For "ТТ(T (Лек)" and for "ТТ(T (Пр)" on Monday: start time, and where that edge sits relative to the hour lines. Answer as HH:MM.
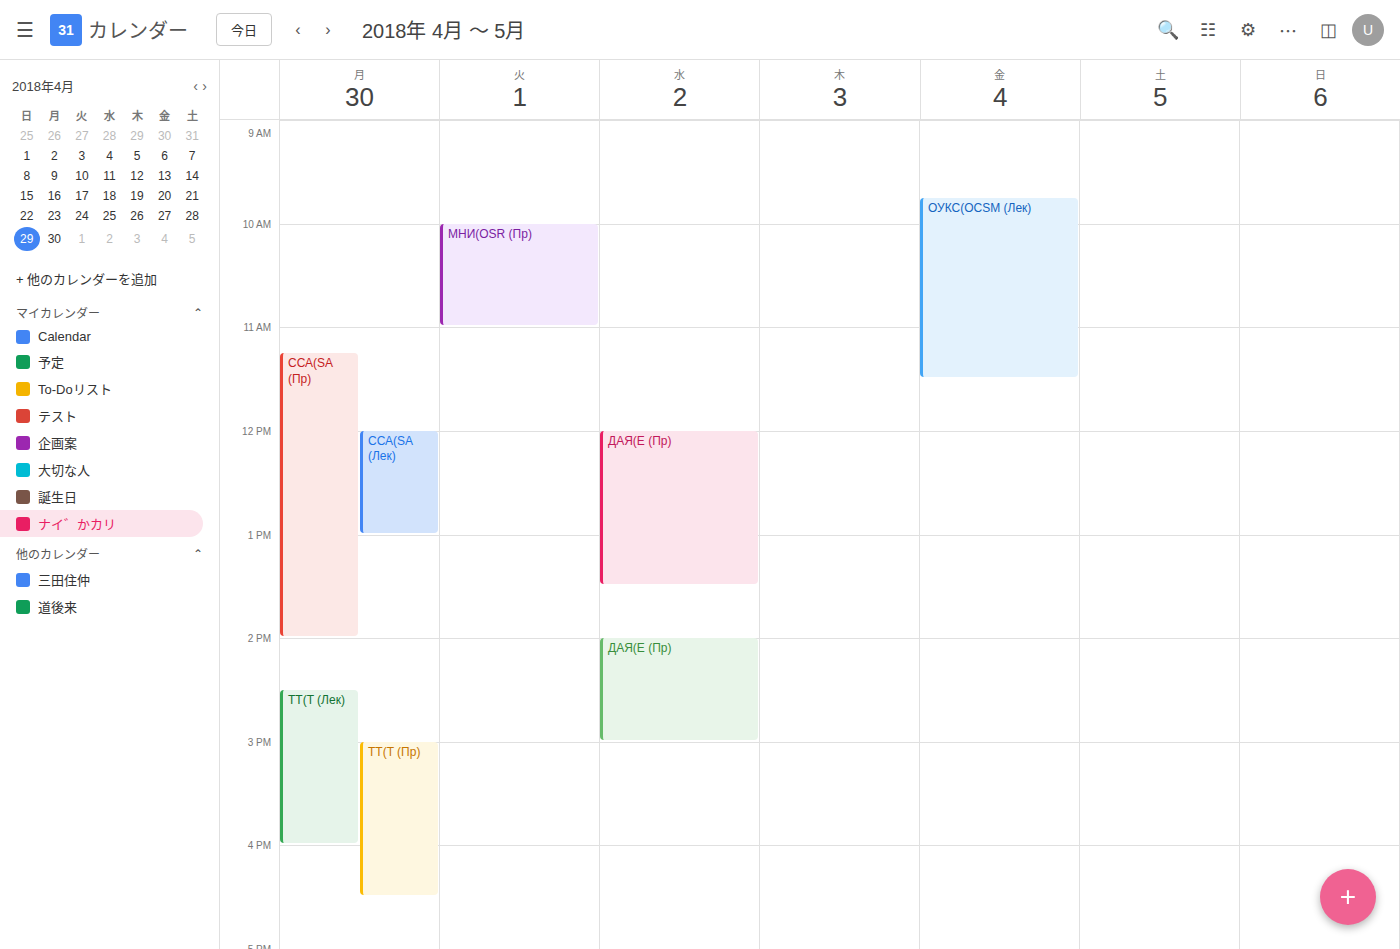
"ТТ(T (Лек)": 14:30, halfway between the 14:00 and 15:00 lines. "ТТ(T (Пр)": 15:00, exactly on the 15:00 line.